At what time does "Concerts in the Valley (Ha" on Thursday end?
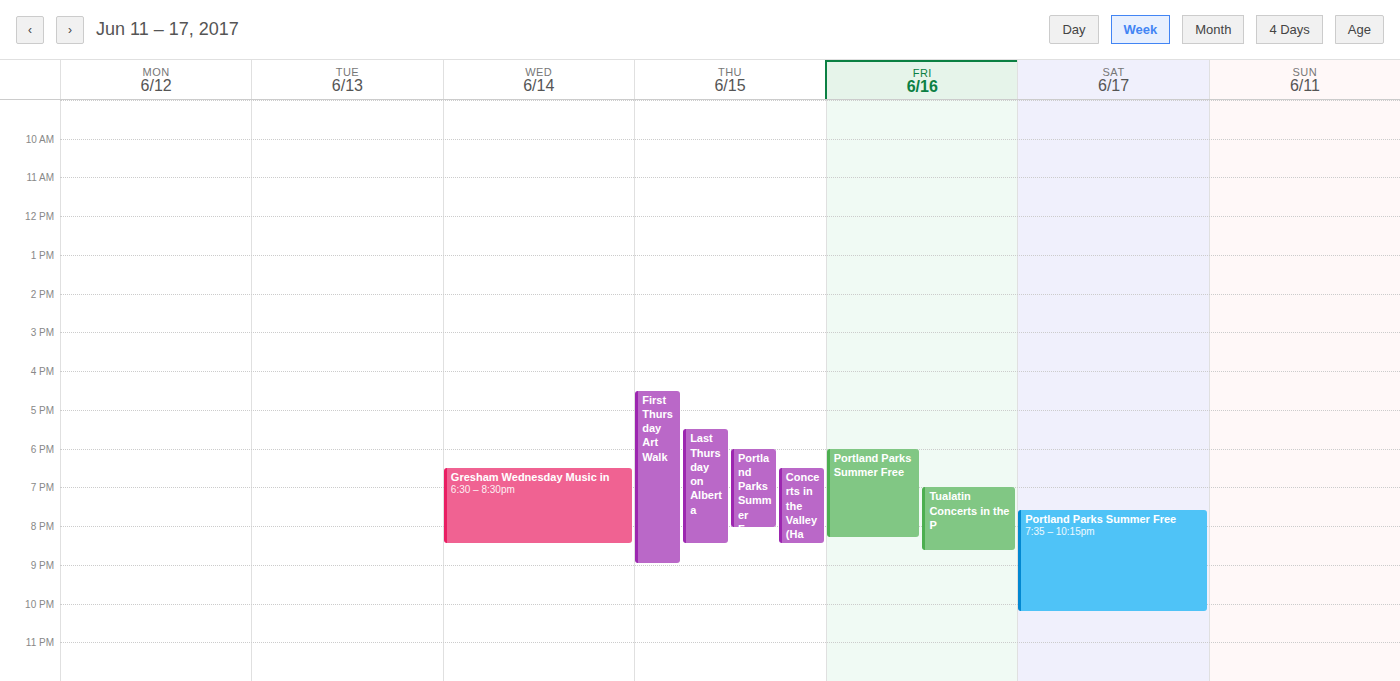
8:30 PM